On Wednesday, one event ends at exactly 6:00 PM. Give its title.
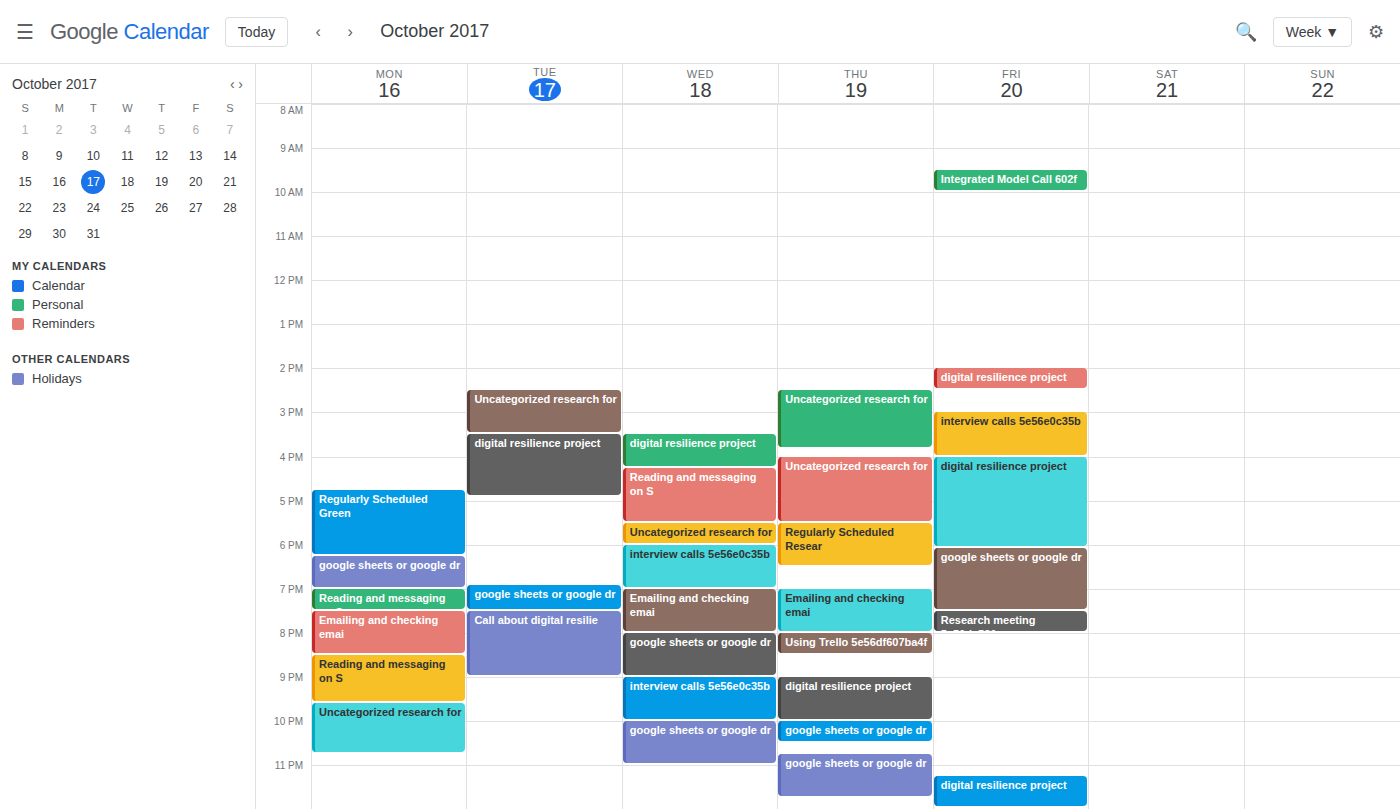
"Uncategorized research for"